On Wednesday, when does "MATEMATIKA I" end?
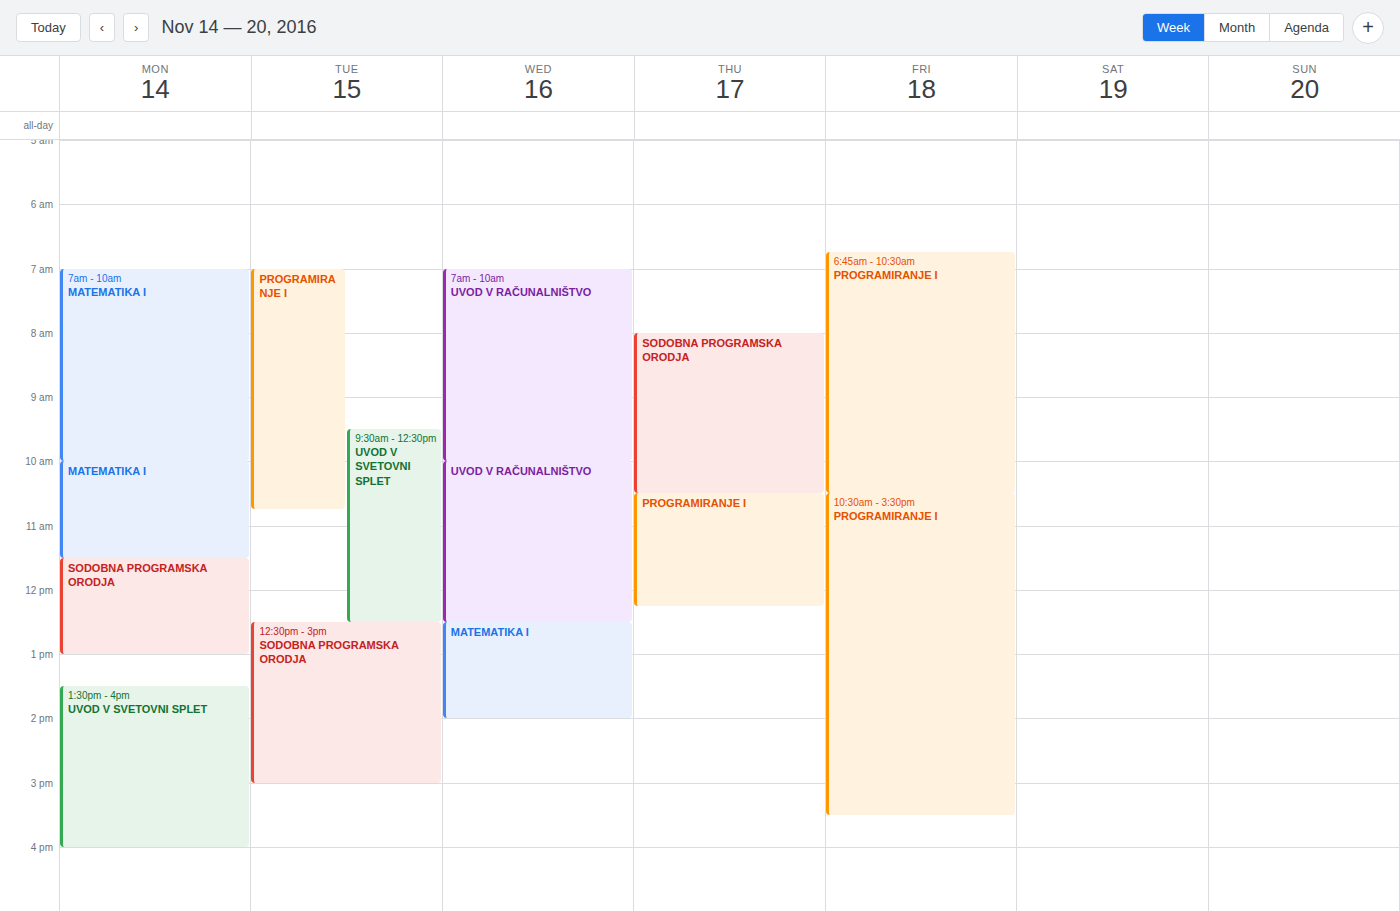
2:00 PM